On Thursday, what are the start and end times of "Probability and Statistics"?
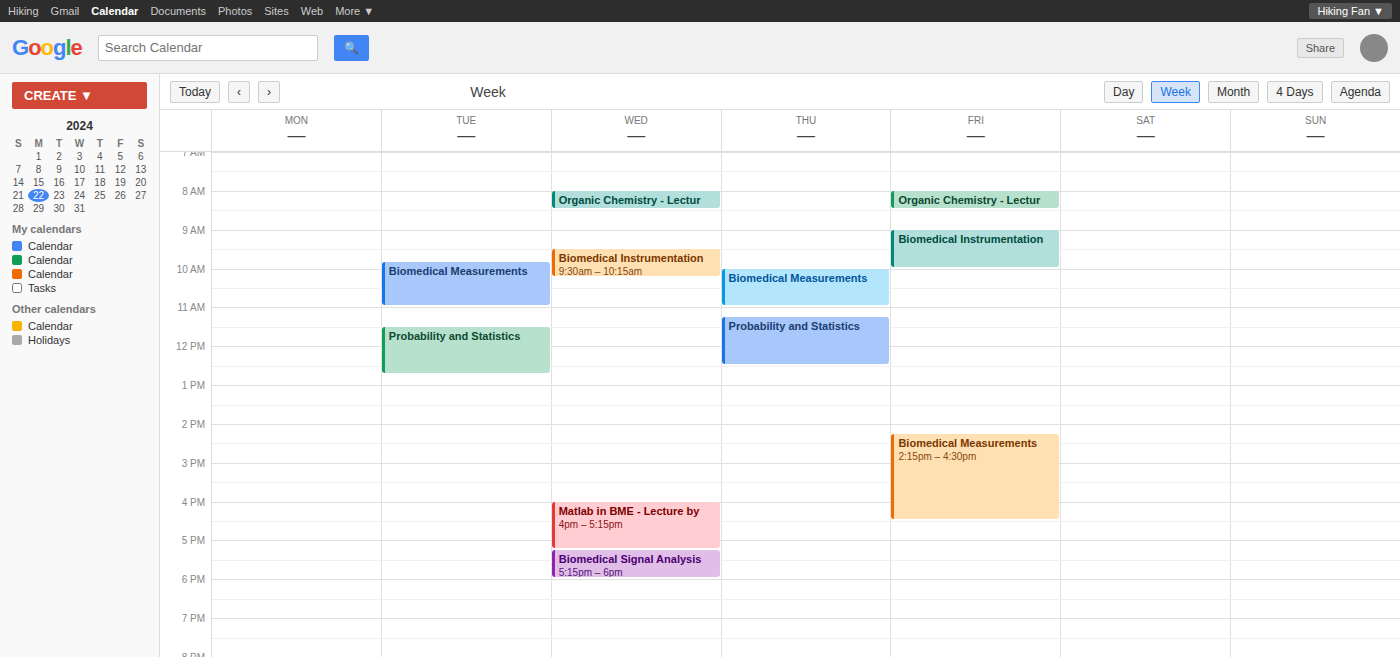
11:15 AM to 12:30 PM